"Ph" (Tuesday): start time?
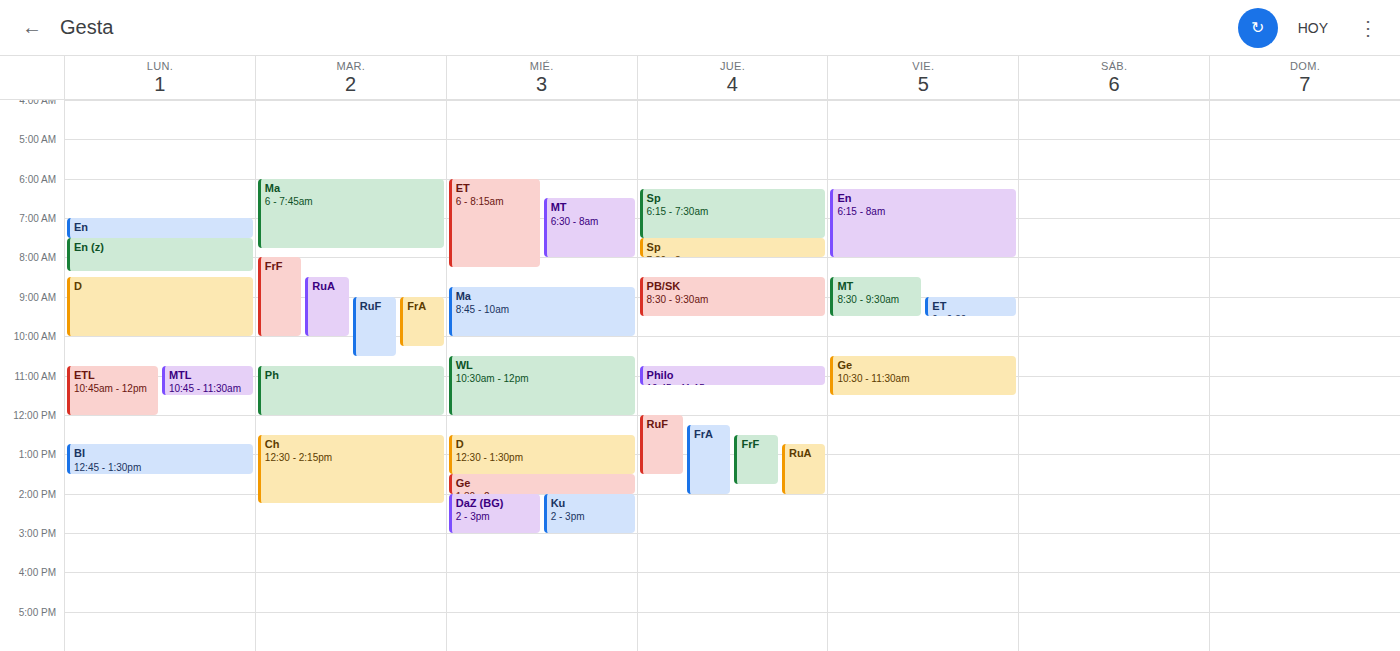
10:45 AM